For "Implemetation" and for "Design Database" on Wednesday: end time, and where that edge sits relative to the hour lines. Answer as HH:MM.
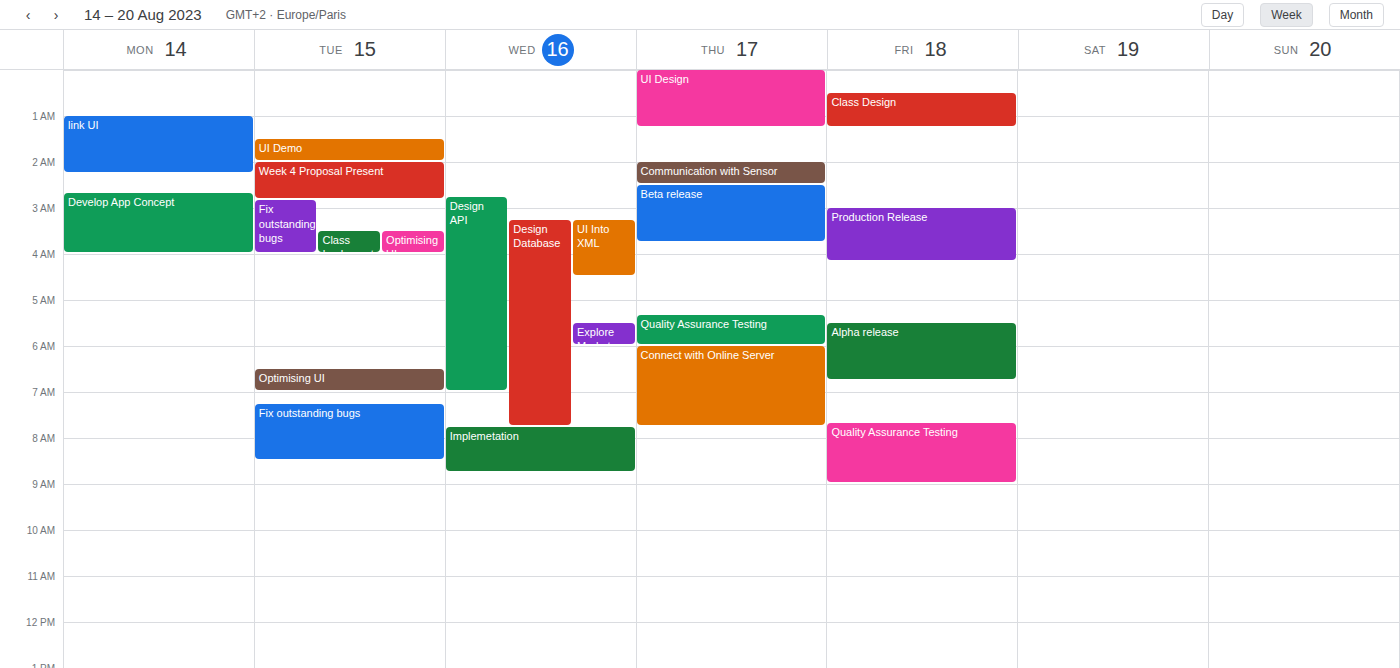
"Implemetation": 08:45, neither: three quarters of the way from the 08:00 line to the 09:00 line. "Design Database": 07:45, neither: three quarters of the way from the 07:00 line to the 08:00 line.